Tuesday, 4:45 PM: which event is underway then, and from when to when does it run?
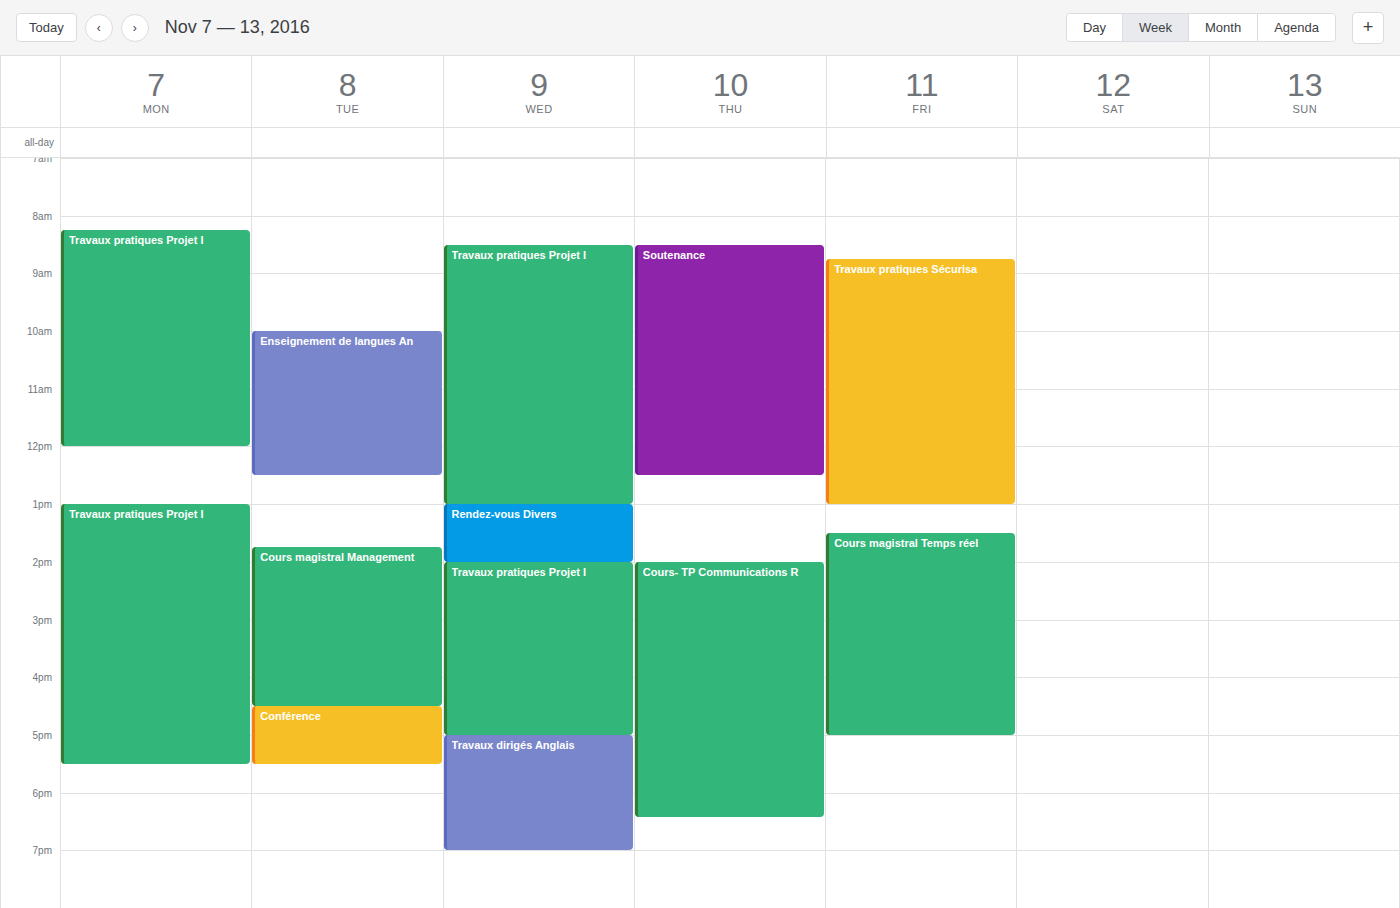
"Conférence", 4:30 PM to 5:30 PM